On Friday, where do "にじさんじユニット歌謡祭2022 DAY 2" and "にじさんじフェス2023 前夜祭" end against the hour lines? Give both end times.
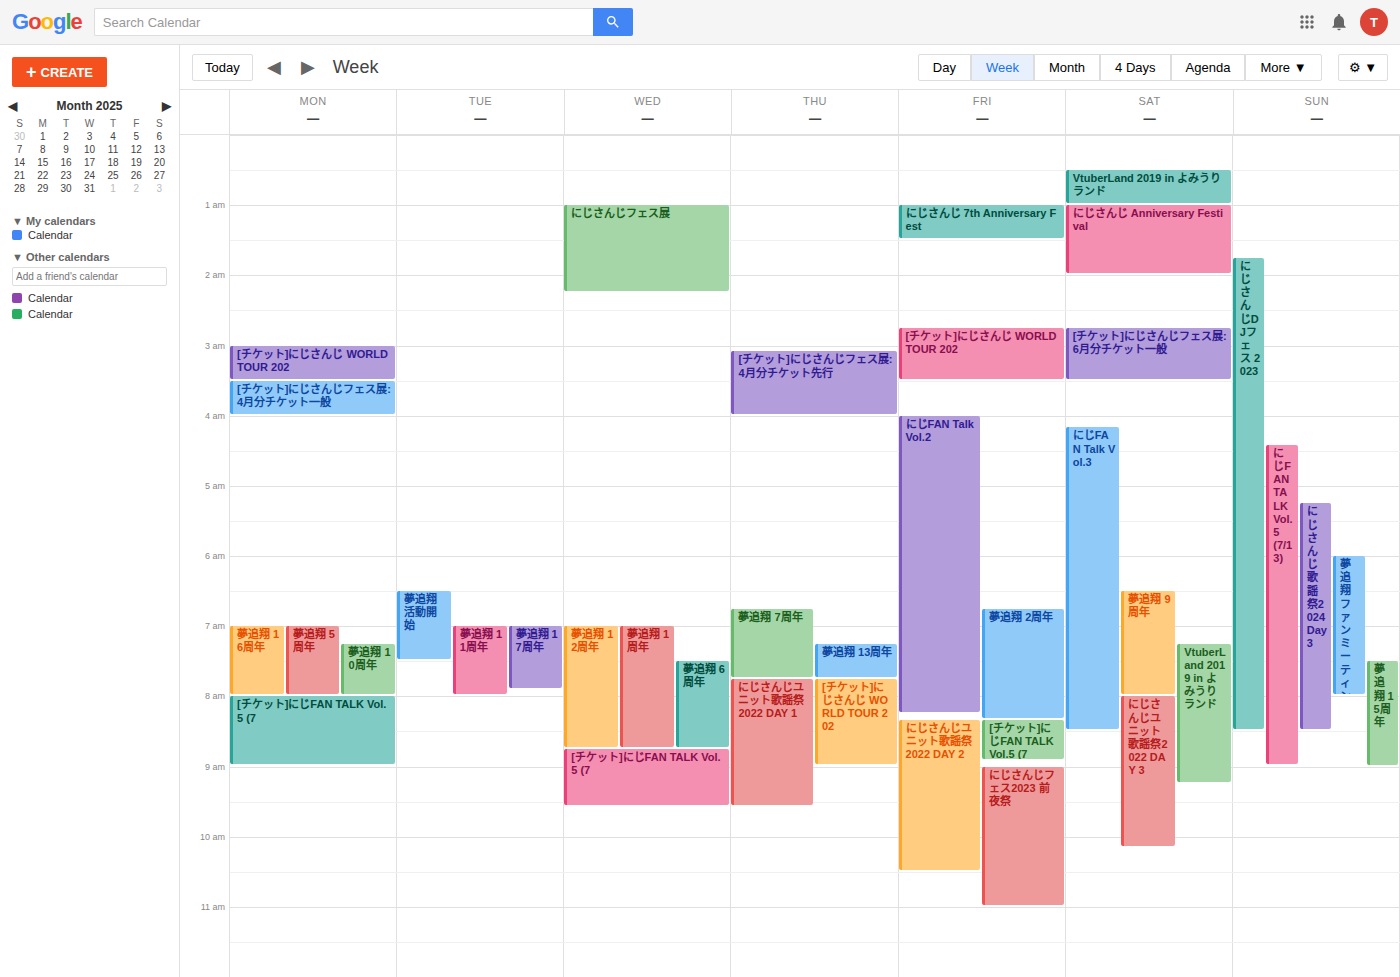
"にじさんじユニット歌謡祭2022 DAY 2": 10:30 AM, halfway between the 10 AM and 11 AM lines. "にじさんじフェス2023 前夜祭": 11:00 AM, exactly on the 11 AM line.